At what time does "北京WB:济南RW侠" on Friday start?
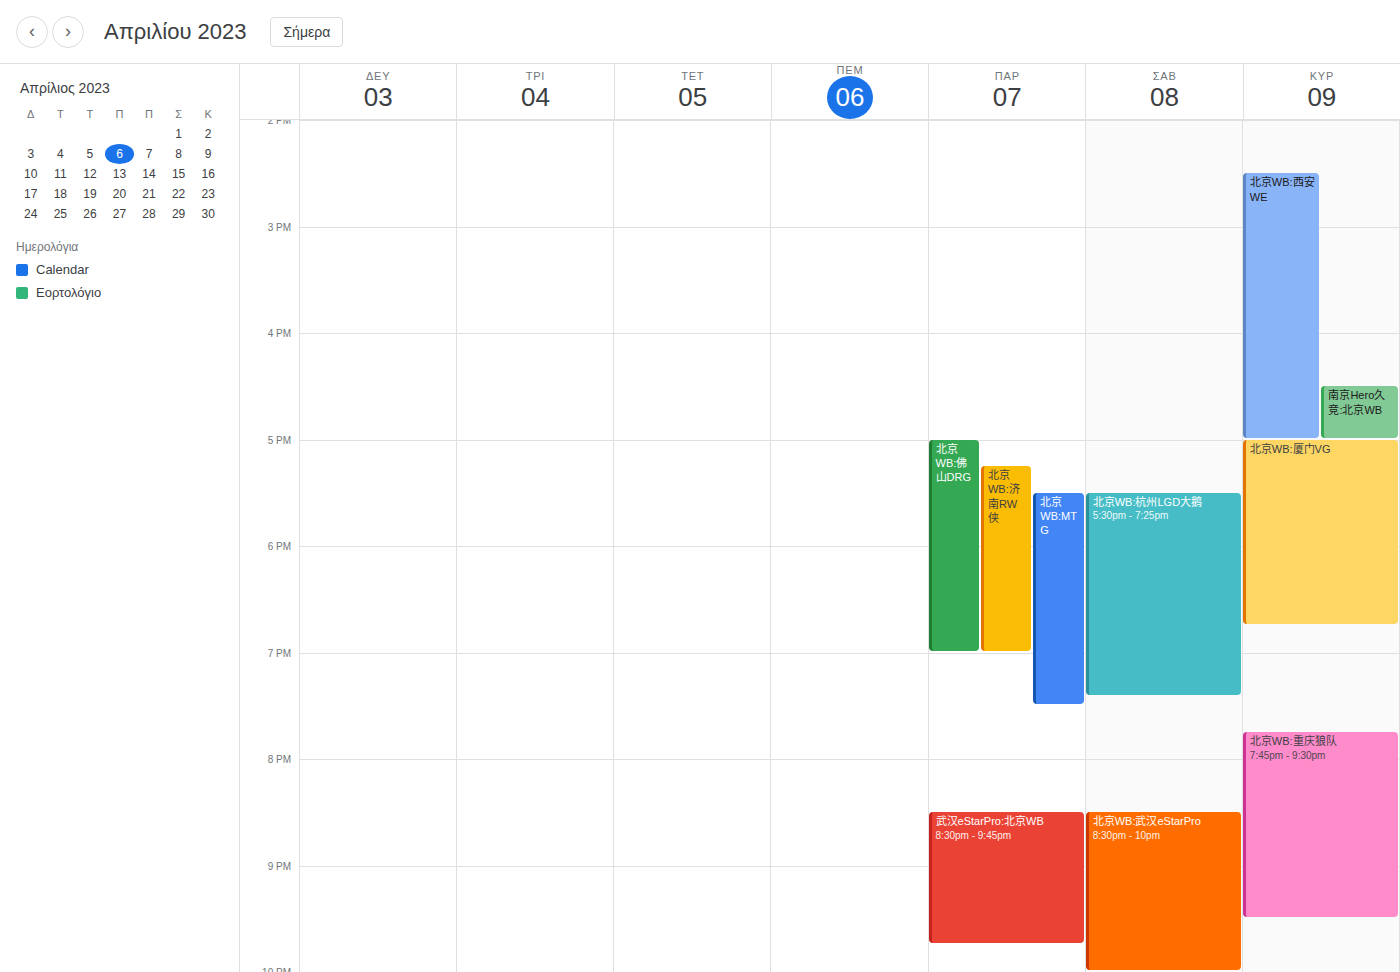
5:15 PM